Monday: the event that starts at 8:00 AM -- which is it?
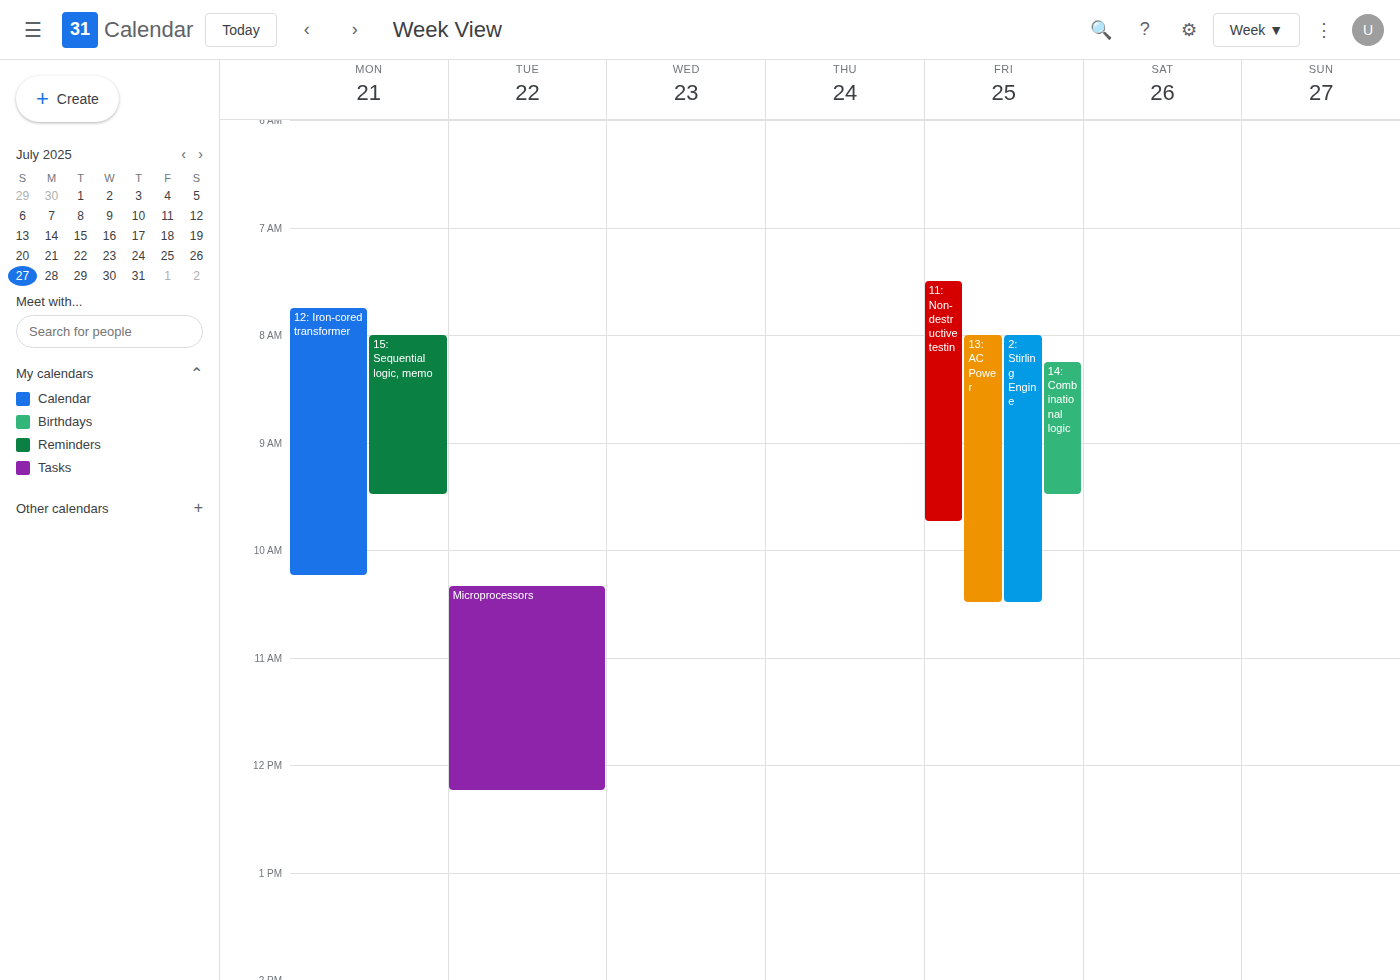
"15: Sequential logic, memo"